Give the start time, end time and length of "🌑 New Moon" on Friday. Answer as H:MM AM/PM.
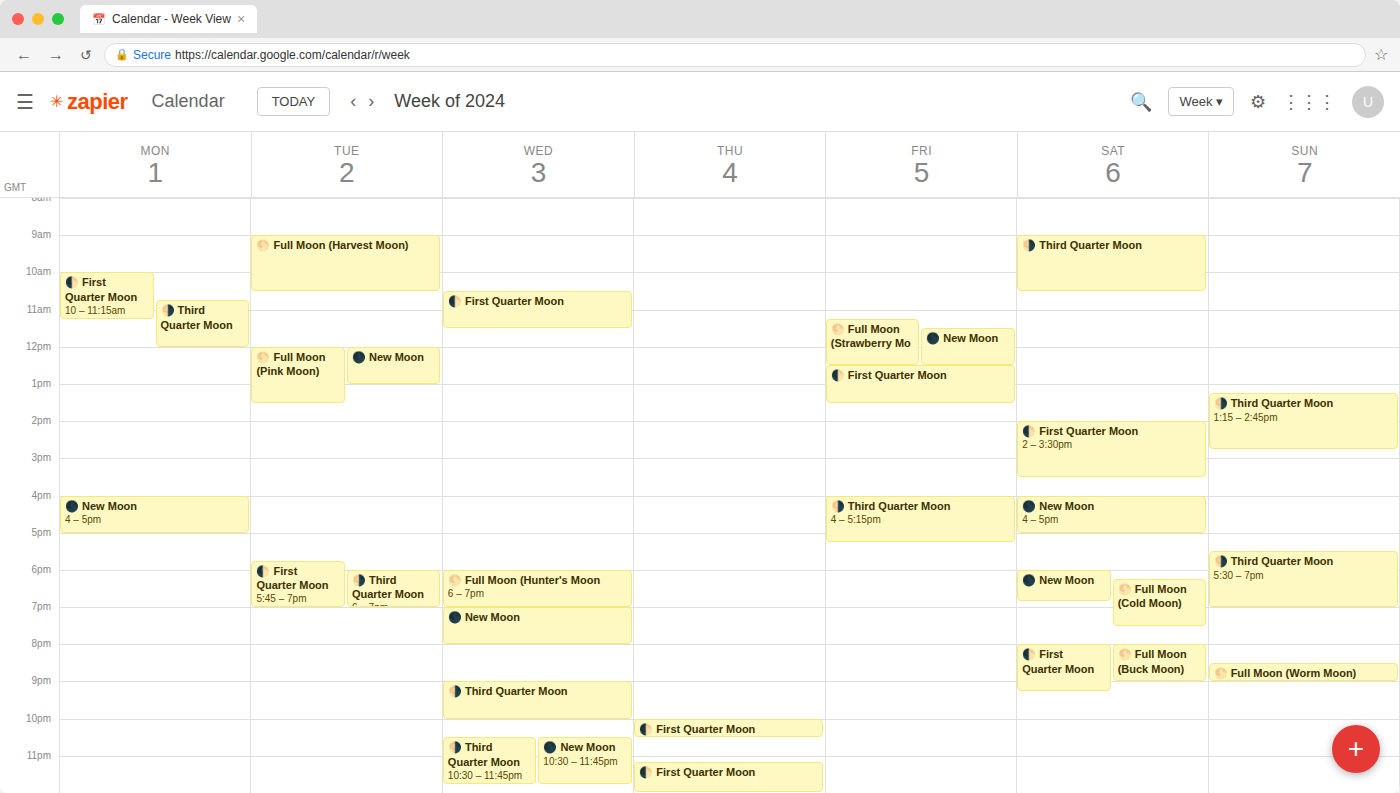
11:30 AM to 12:30 PM, 1 hour